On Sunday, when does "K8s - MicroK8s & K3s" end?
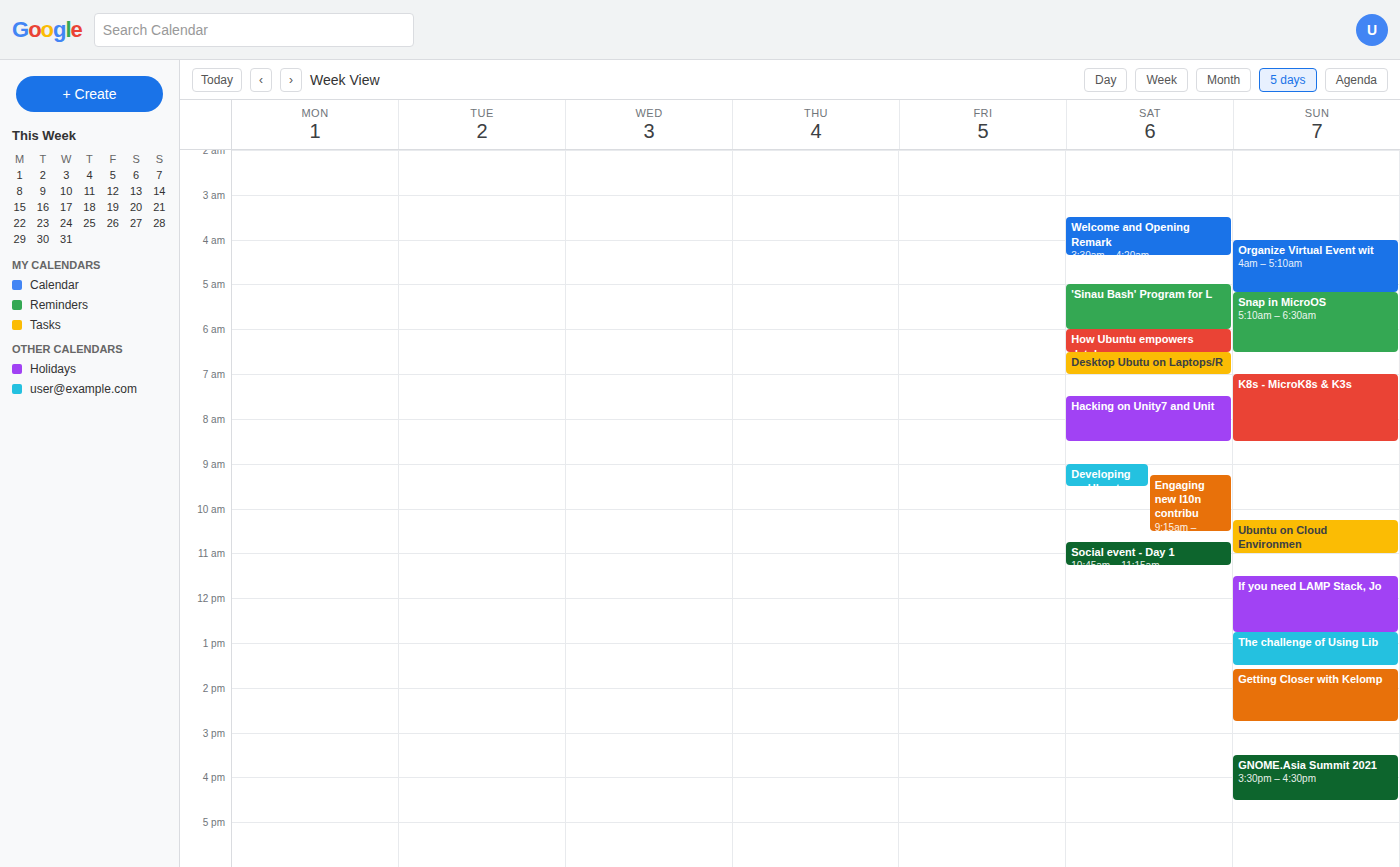
8:30 AM